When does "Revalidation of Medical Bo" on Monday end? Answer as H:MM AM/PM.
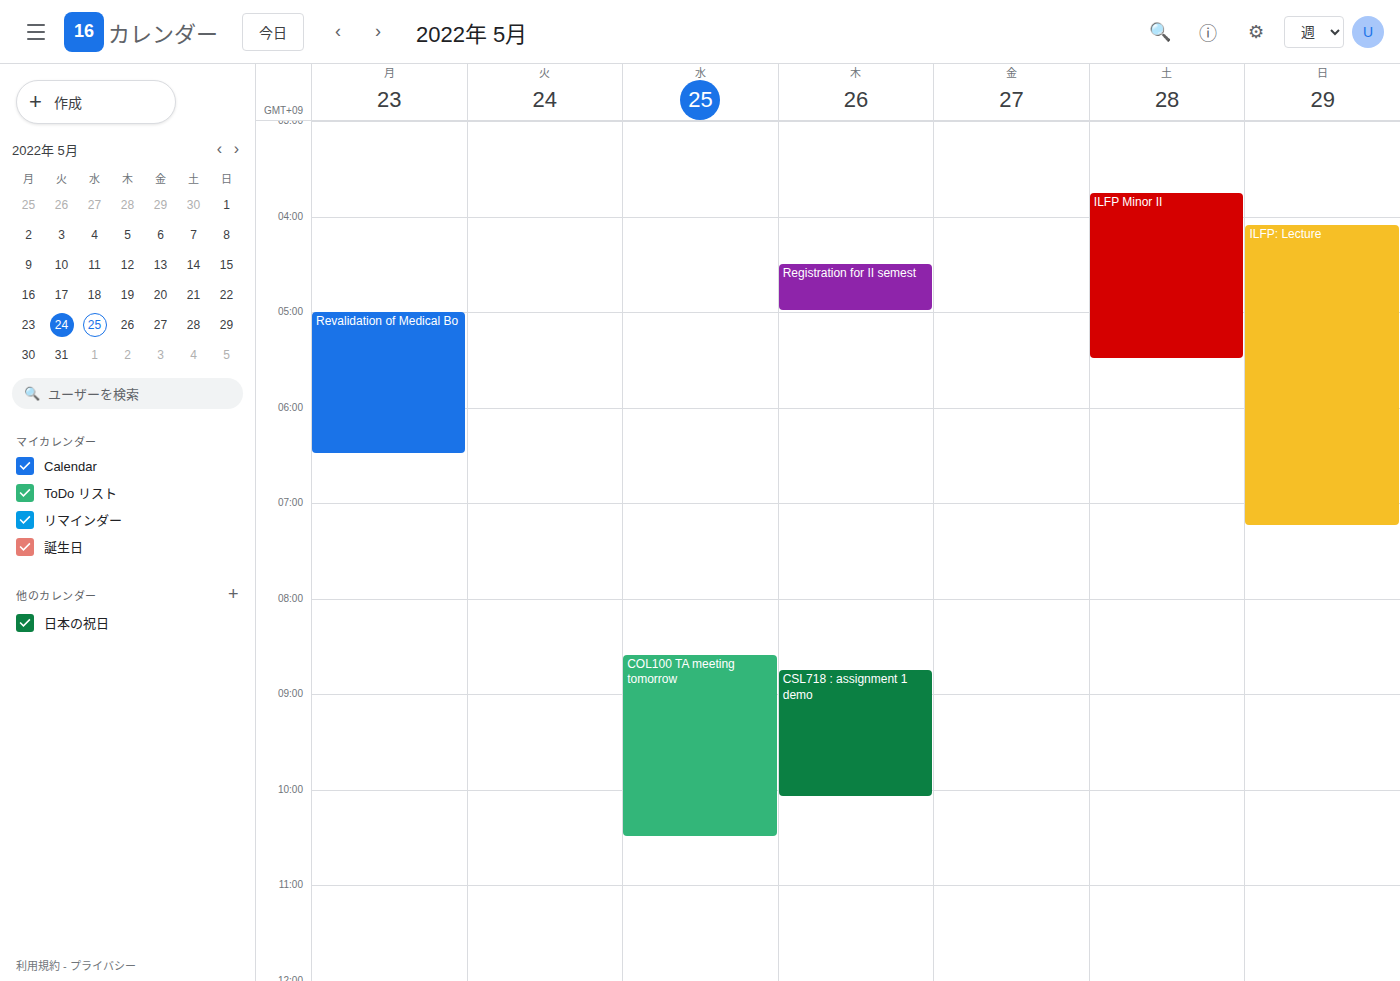
6:30 AM